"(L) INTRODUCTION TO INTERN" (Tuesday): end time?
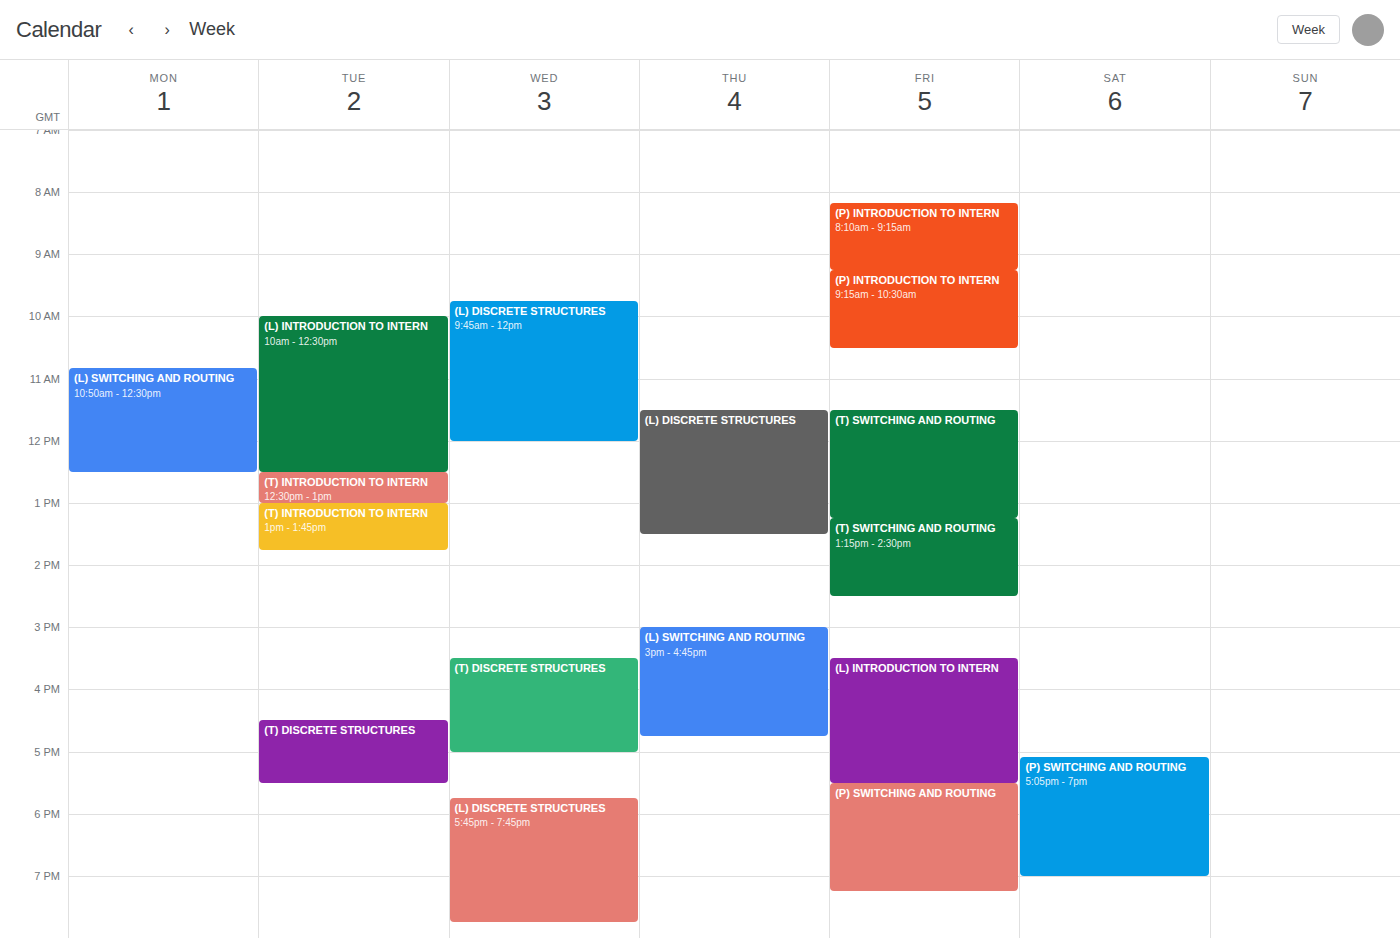
12:30 PM